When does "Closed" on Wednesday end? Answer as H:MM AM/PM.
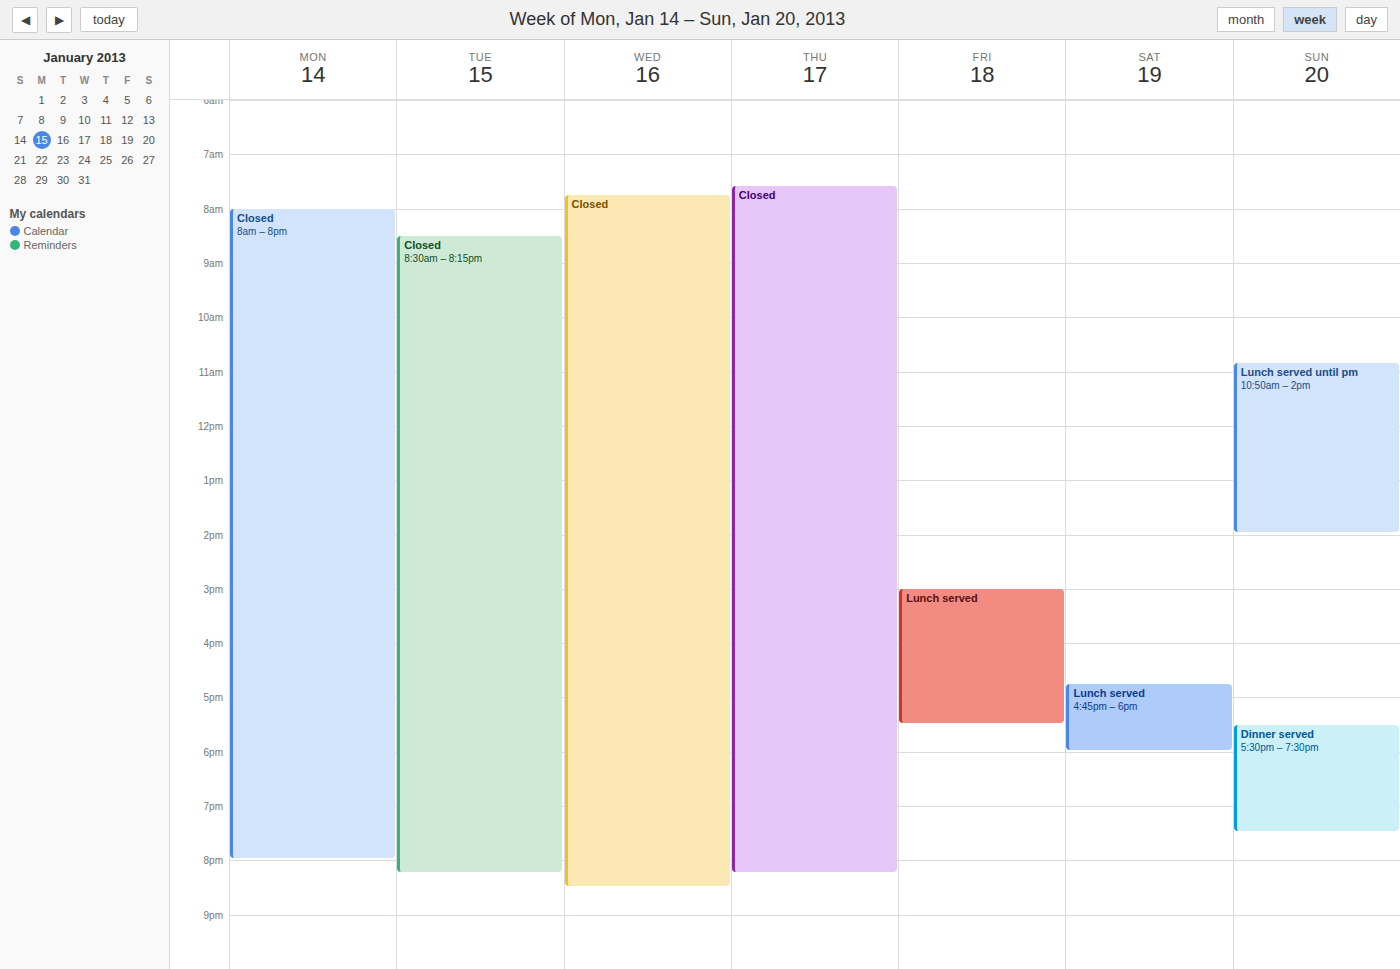
8:30 PM